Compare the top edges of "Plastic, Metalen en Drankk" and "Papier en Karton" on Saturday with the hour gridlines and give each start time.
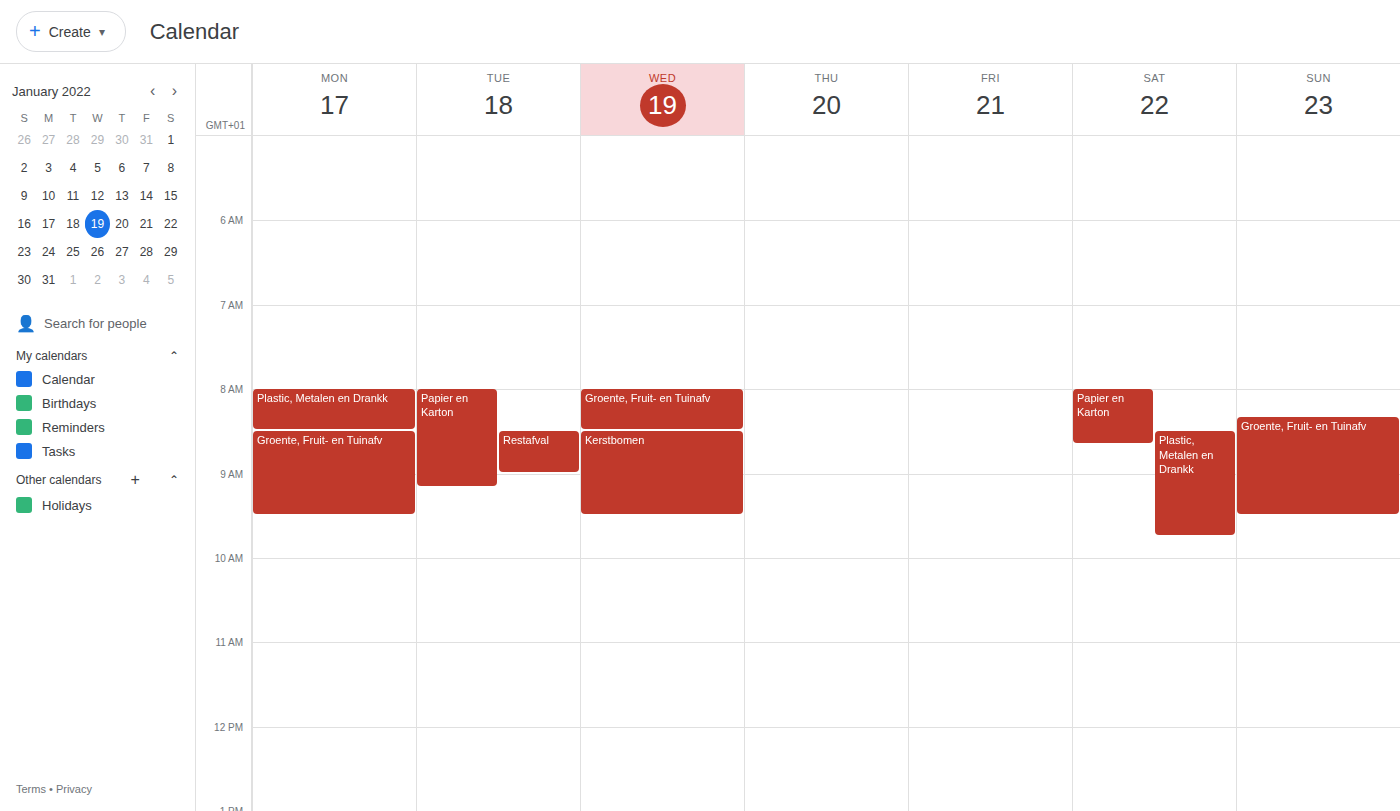
"Plastic, Metalen en Drankk": 8:30 AM, halfway between the 8 AM and 9 AM lines. "Papier en Karton": 8:00 AM, exactly on the 8 AM line.